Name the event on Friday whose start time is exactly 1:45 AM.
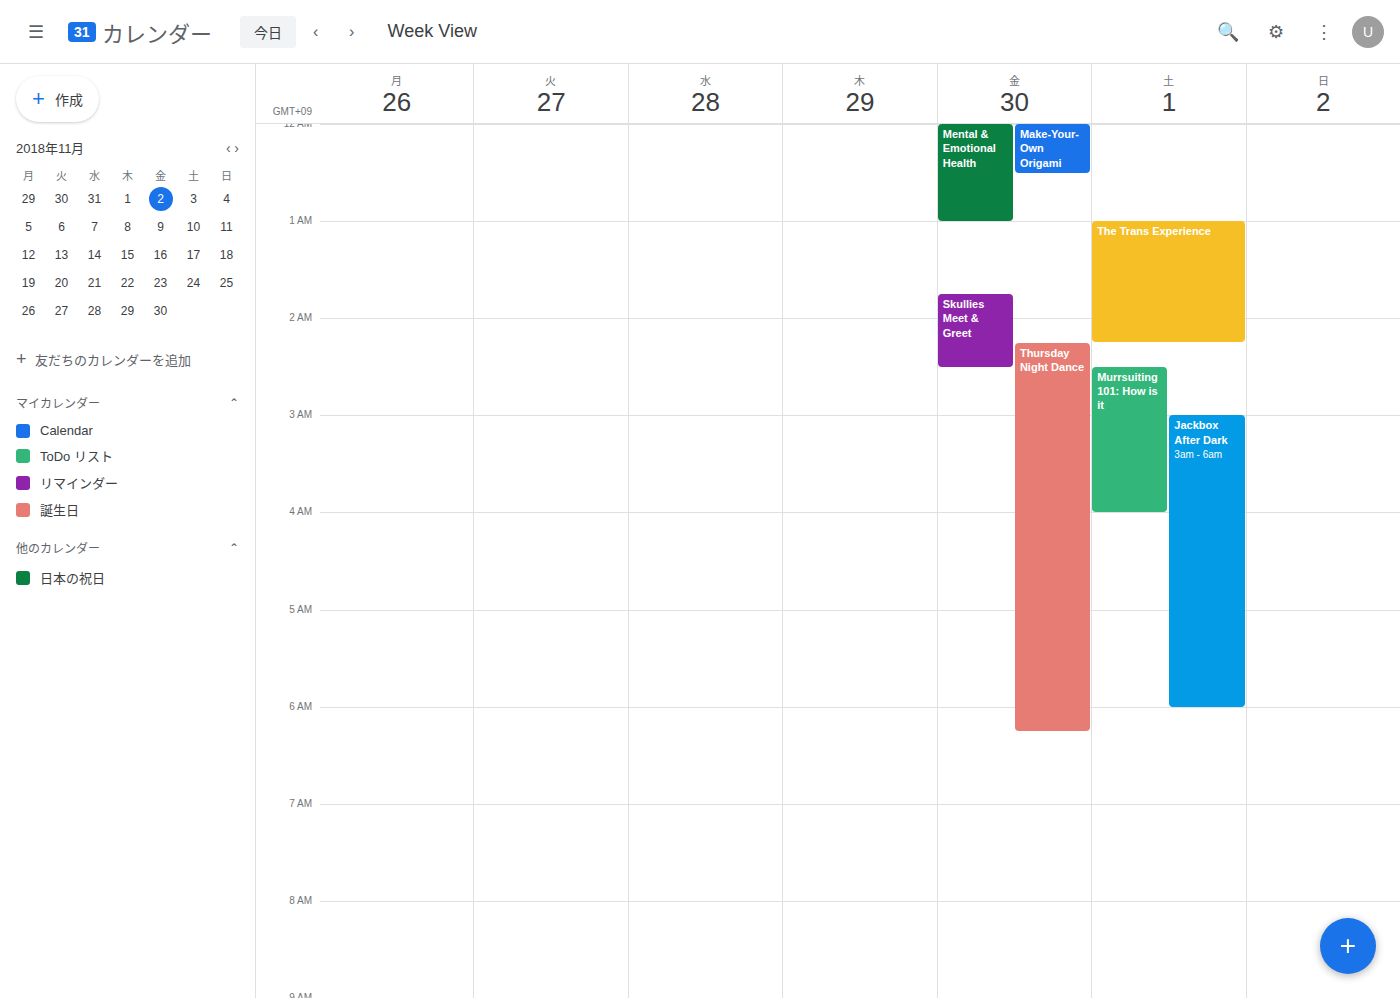
"Skullies Meet & Greet"